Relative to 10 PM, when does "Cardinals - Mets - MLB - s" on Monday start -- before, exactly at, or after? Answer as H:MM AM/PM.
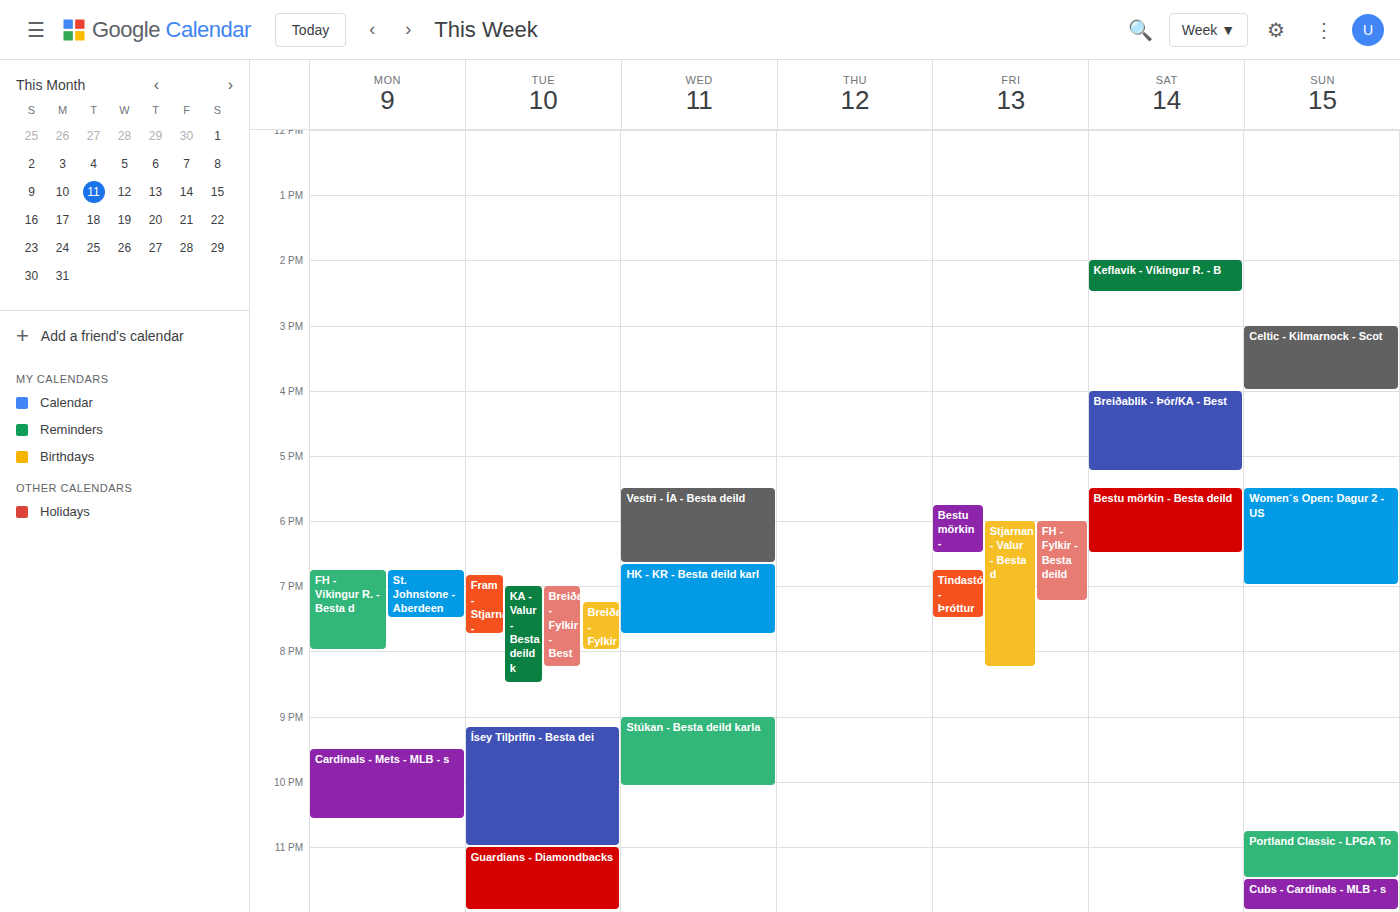
9:30 PM -- before 10 PM, 30 minutes above the 10 PM line.